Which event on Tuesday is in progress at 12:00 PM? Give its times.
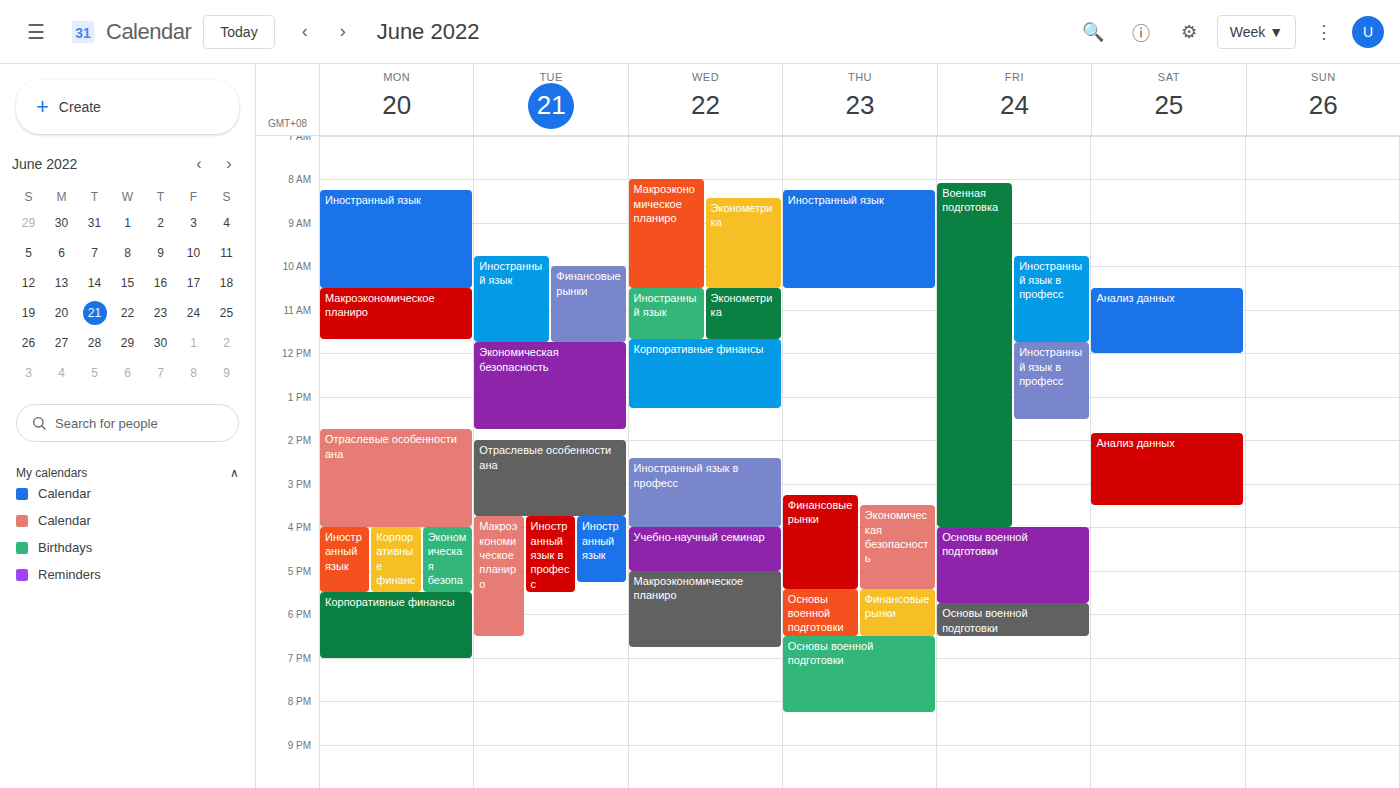
"Экономическая безопасность", 11:45 AM to 1:45 PM